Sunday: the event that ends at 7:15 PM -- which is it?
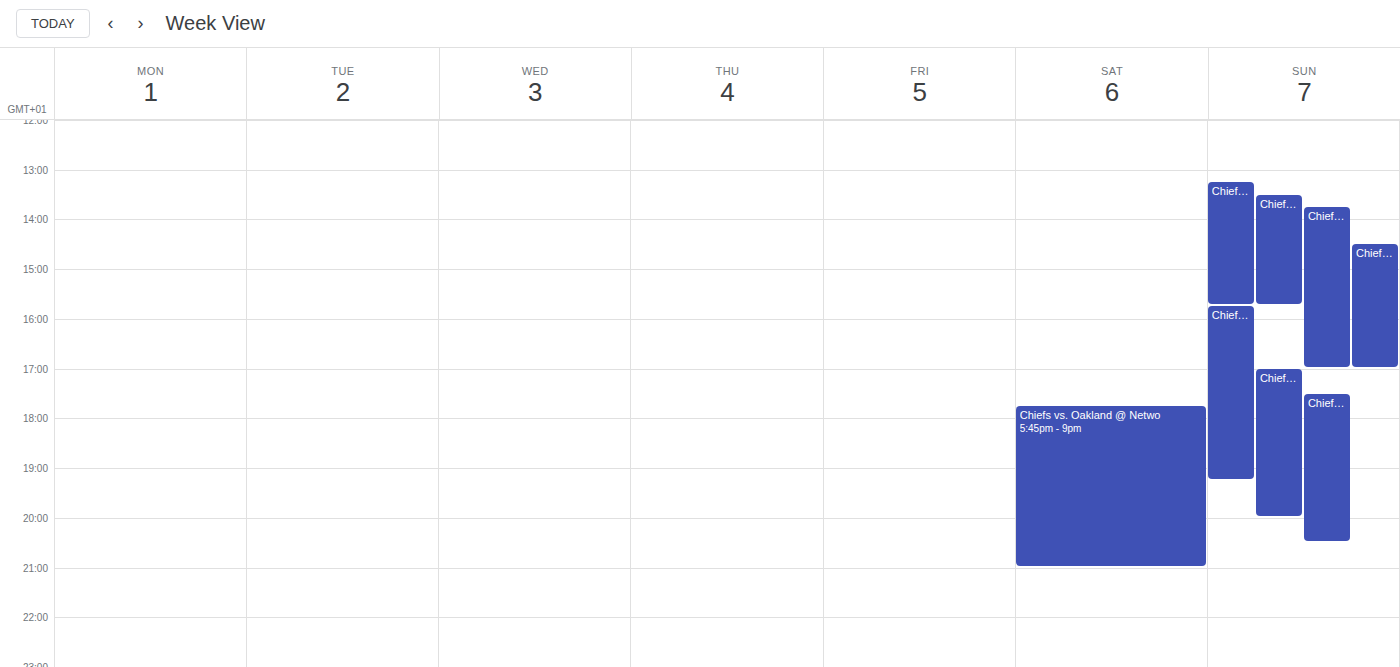
"Chiefs vs. NY Jets @ Giant"